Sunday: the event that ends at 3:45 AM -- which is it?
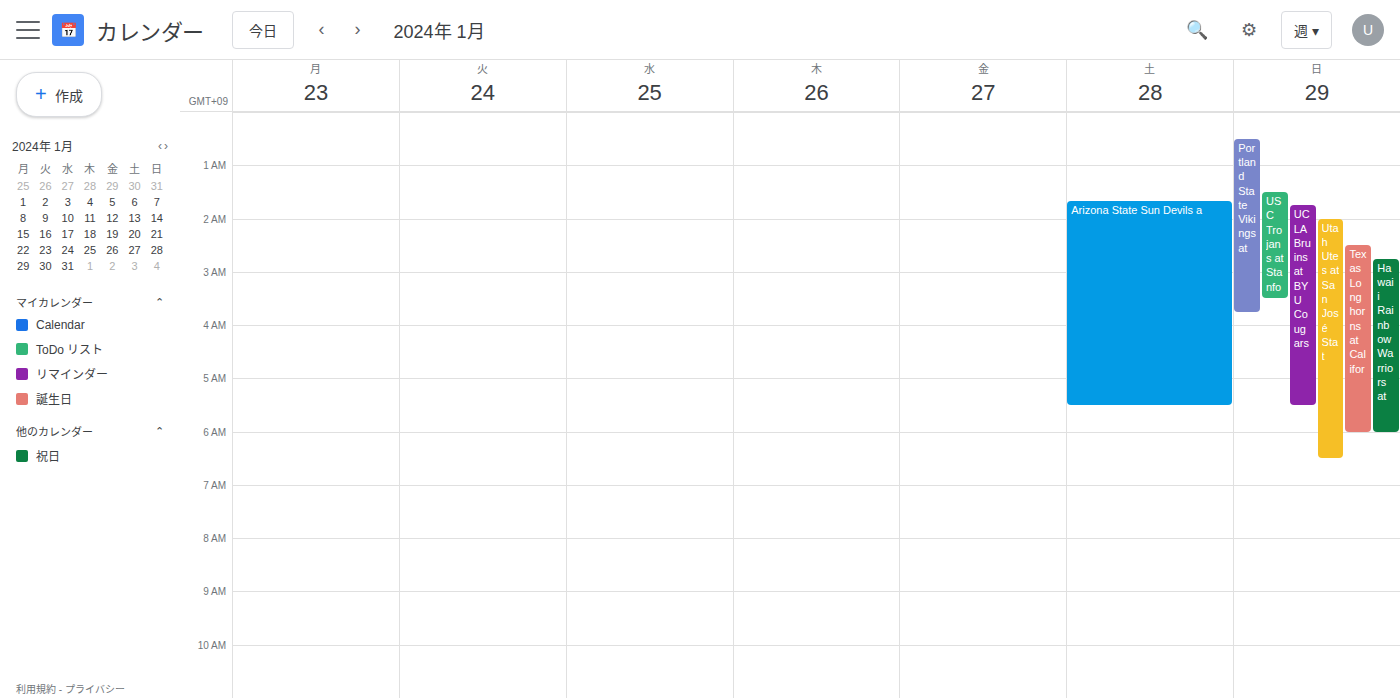
"Portland State Vikings at"